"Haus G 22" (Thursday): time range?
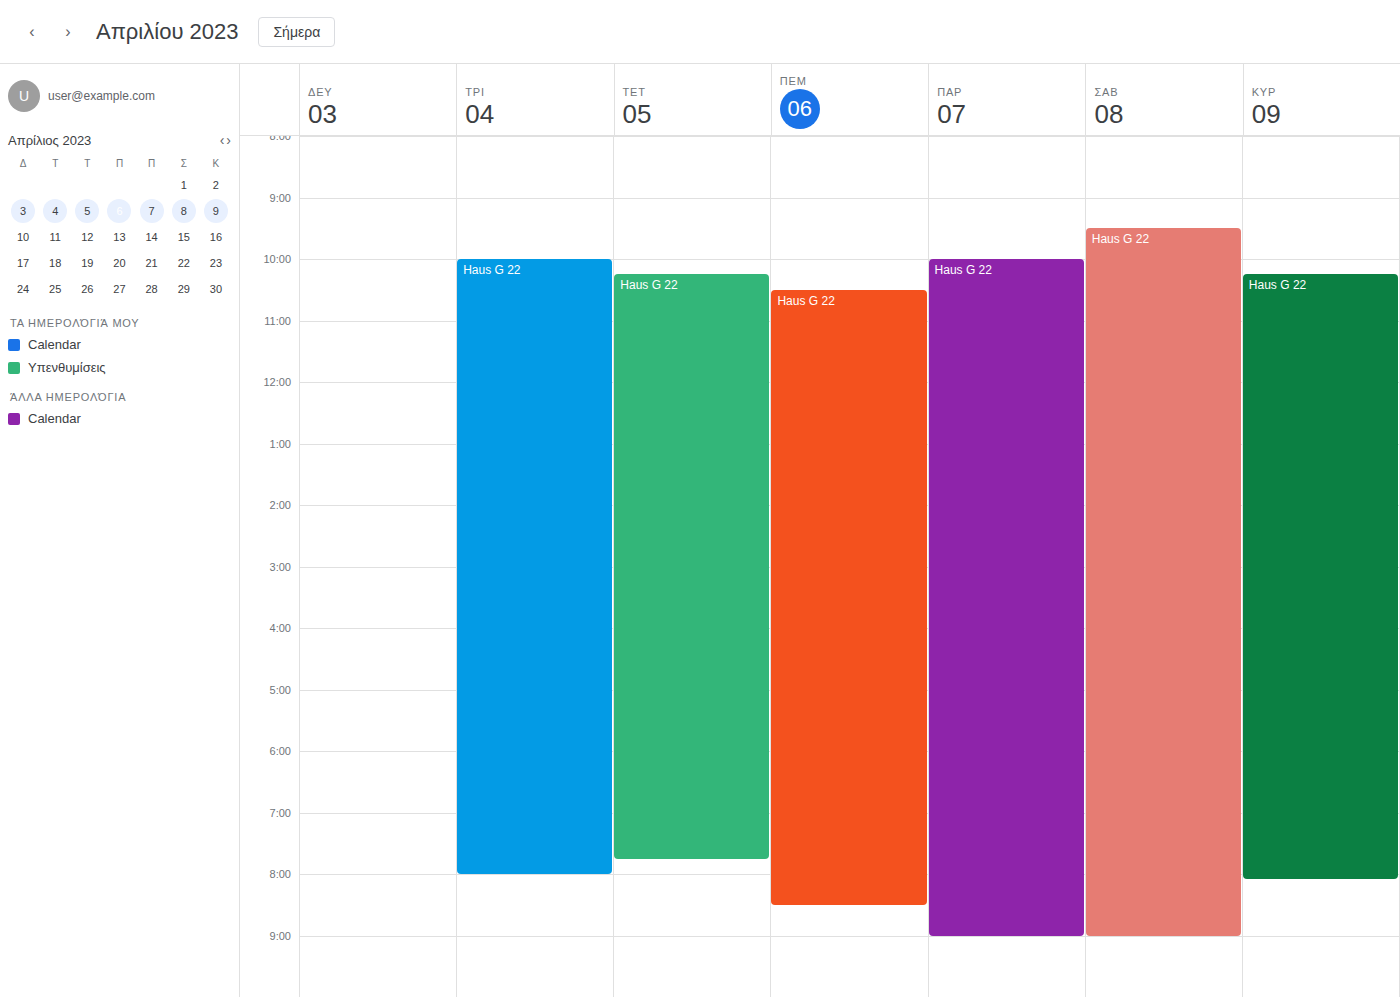
10:30 AM to 8:30 PM